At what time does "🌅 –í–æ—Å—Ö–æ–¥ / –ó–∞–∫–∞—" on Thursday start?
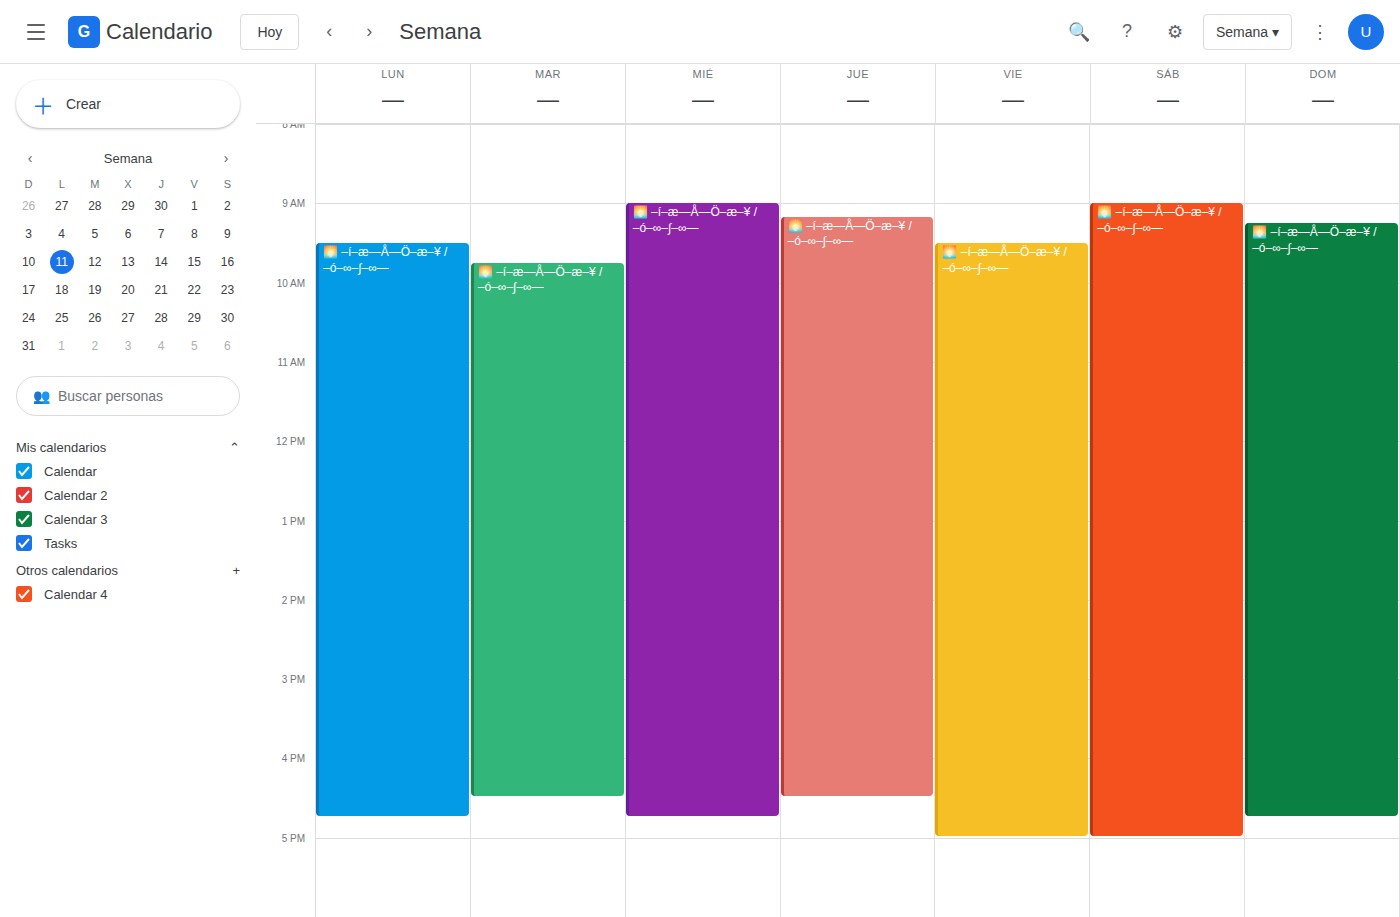
09:10